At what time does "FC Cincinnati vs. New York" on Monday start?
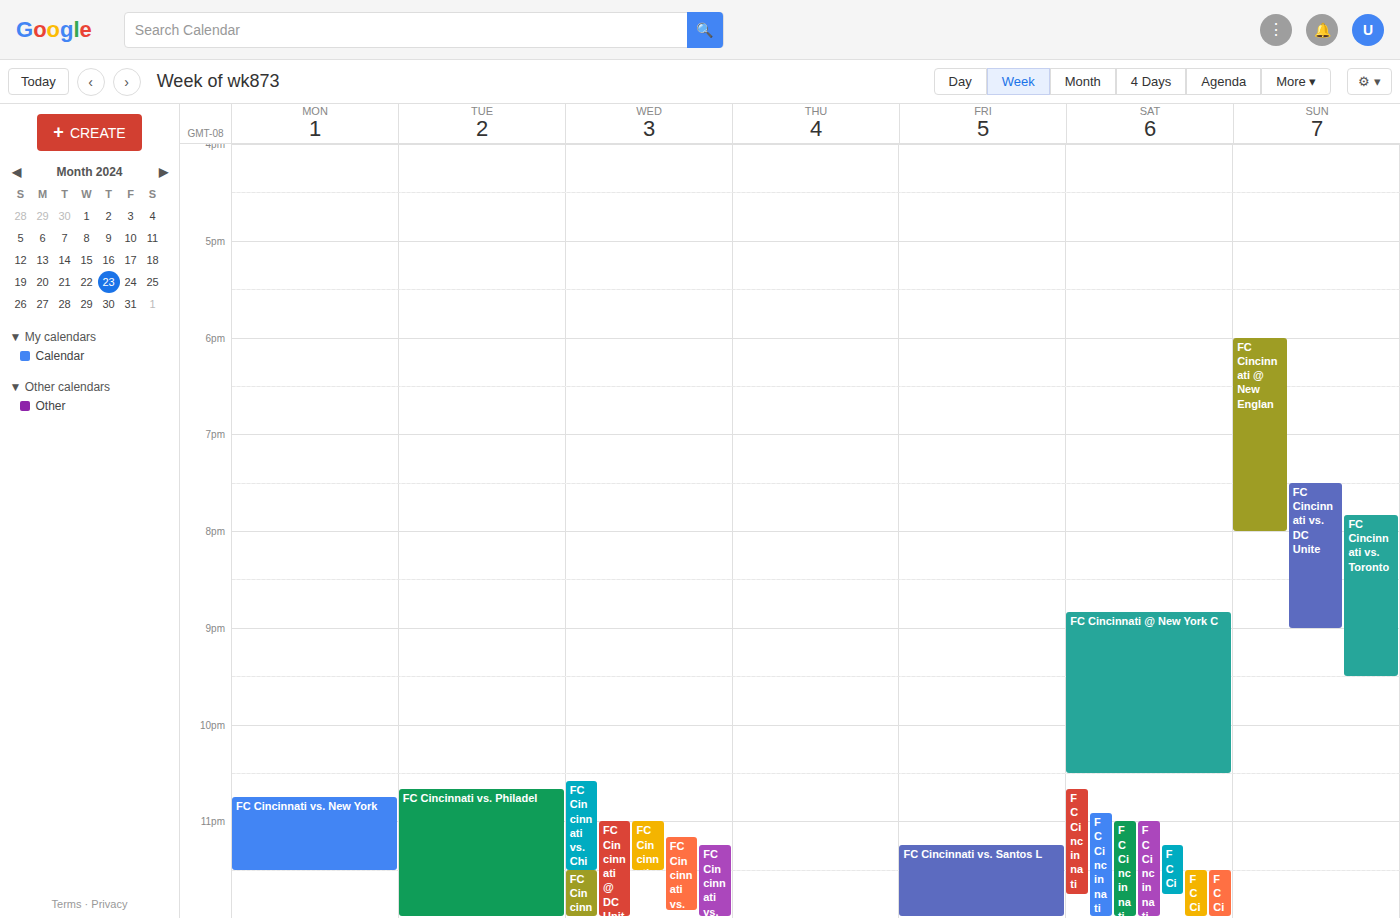
10:45 PM